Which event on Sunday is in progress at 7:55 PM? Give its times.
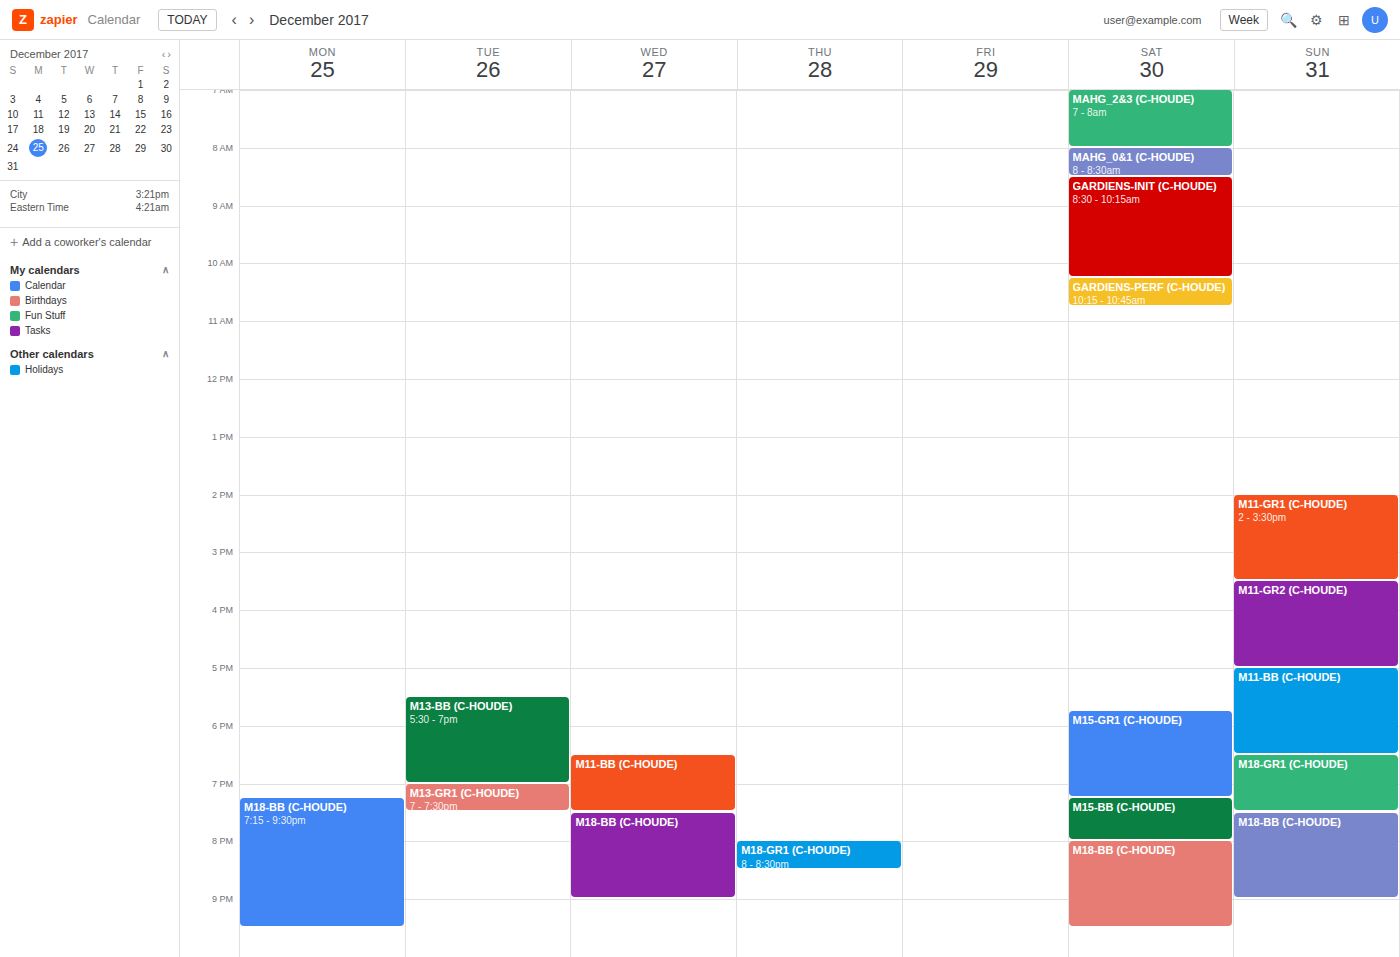
"M18-BB (C-HOUDE)", 7:30 PM to 9:00 PM